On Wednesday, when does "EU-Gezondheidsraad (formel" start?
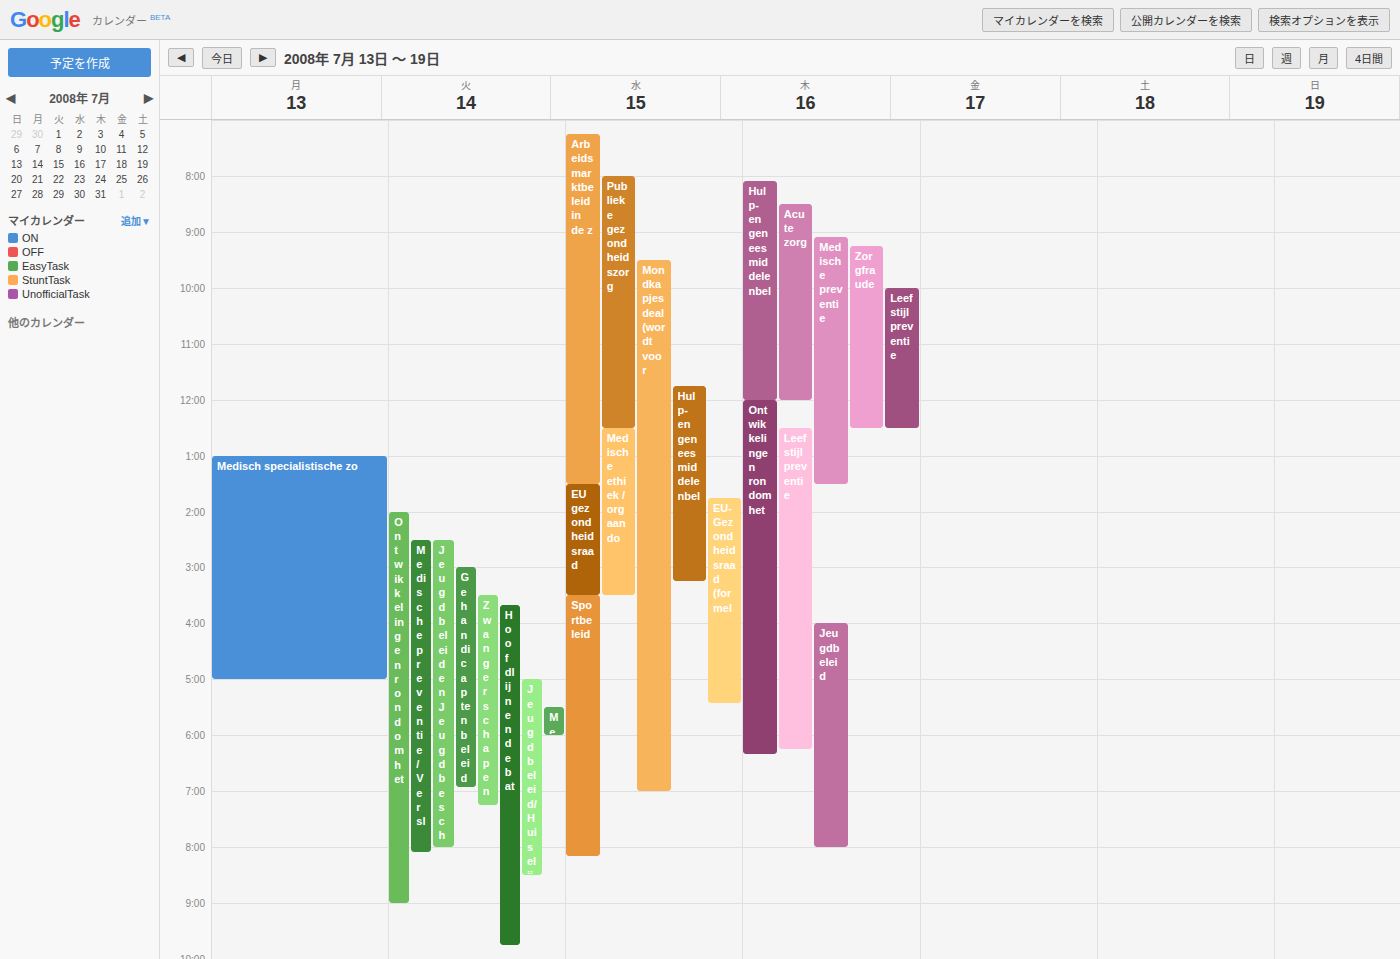
1:45 PM